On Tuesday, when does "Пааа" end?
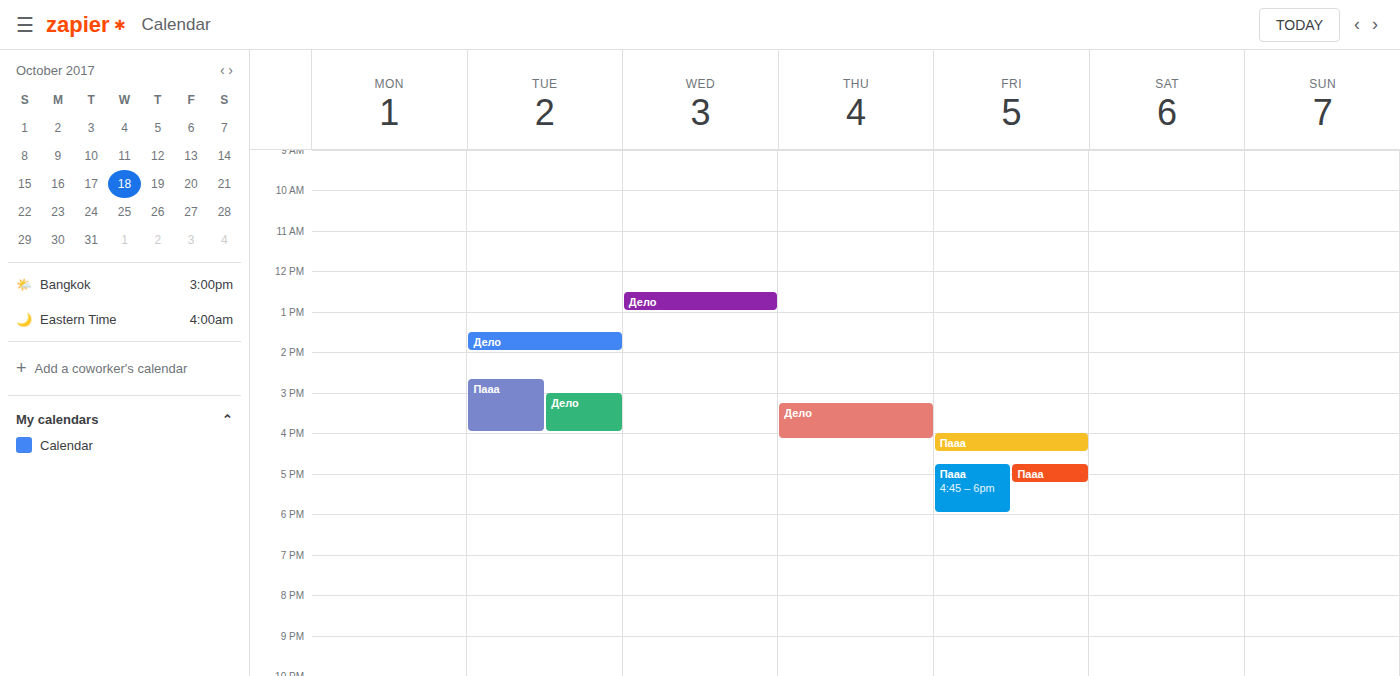
4:00 PM